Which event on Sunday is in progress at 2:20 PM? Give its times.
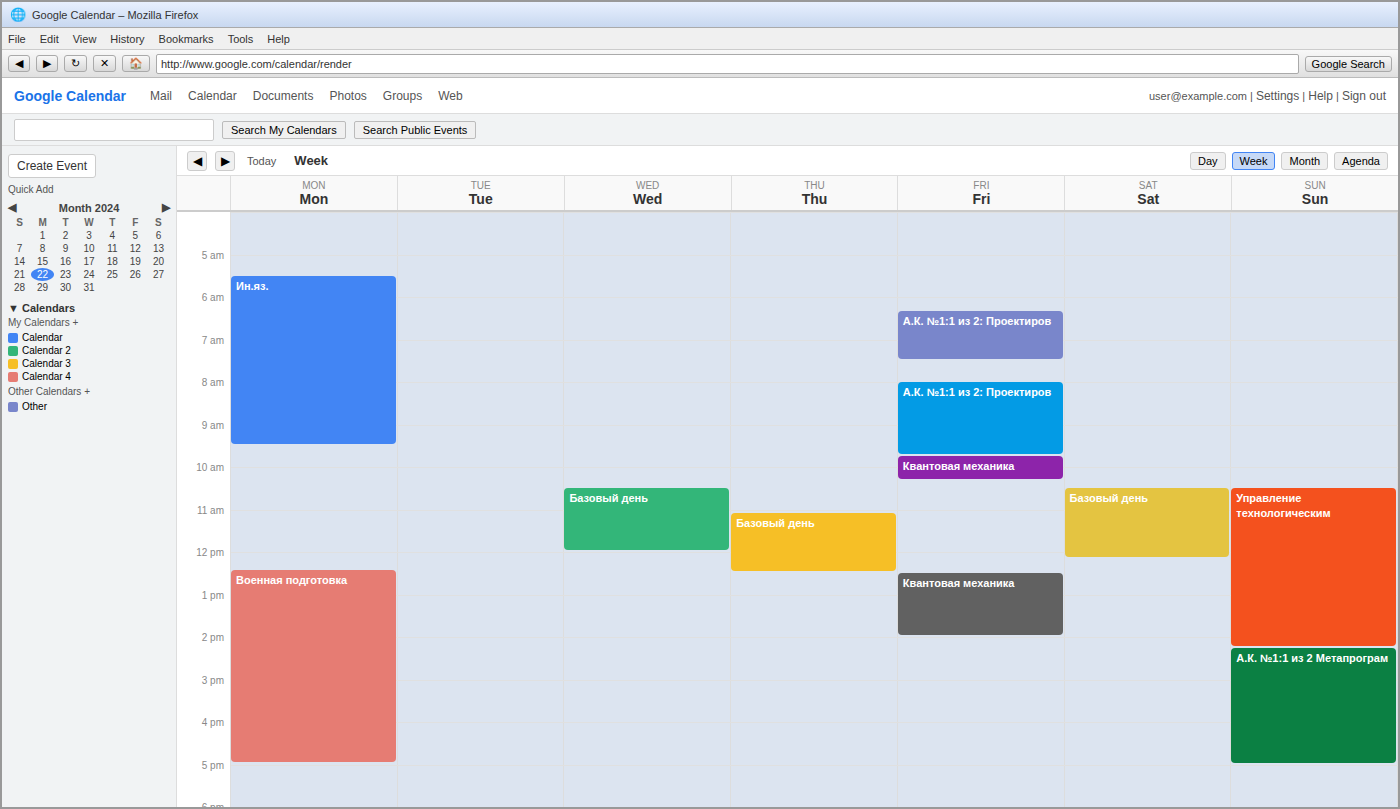
"А.К. №1:1 из 2 Метапрограм", 2:15 PM to 5:00 PM